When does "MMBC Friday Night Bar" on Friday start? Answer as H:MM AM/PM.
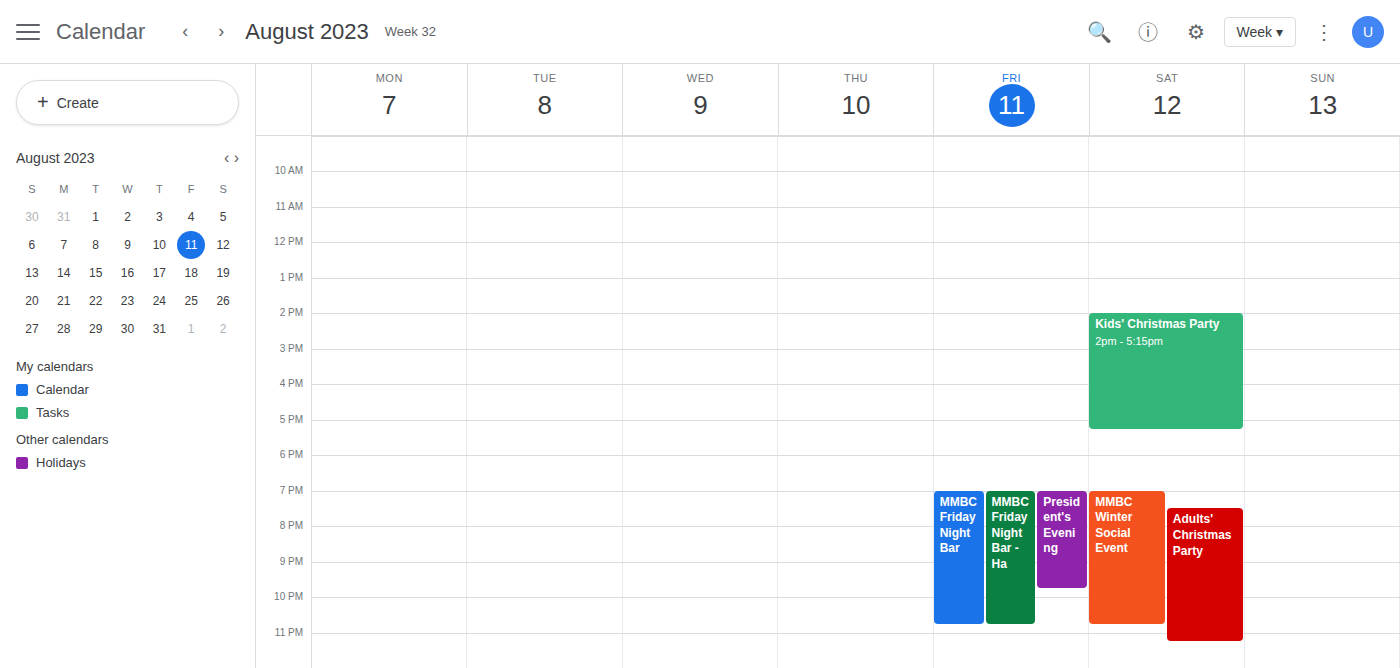
7:00 PM